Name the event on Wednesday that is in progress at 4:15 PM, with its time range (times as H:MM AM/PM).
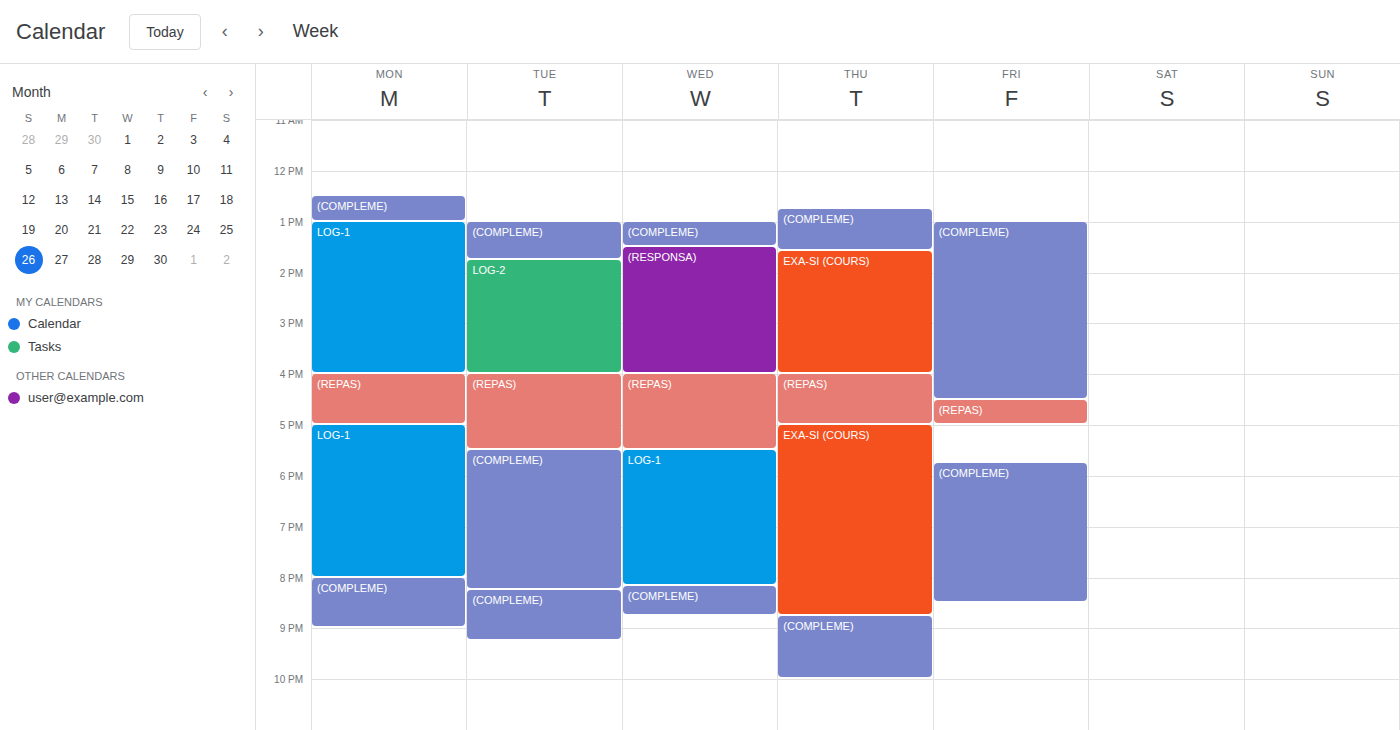
"(REPAS)", 4:00 PM to 5:30 PM